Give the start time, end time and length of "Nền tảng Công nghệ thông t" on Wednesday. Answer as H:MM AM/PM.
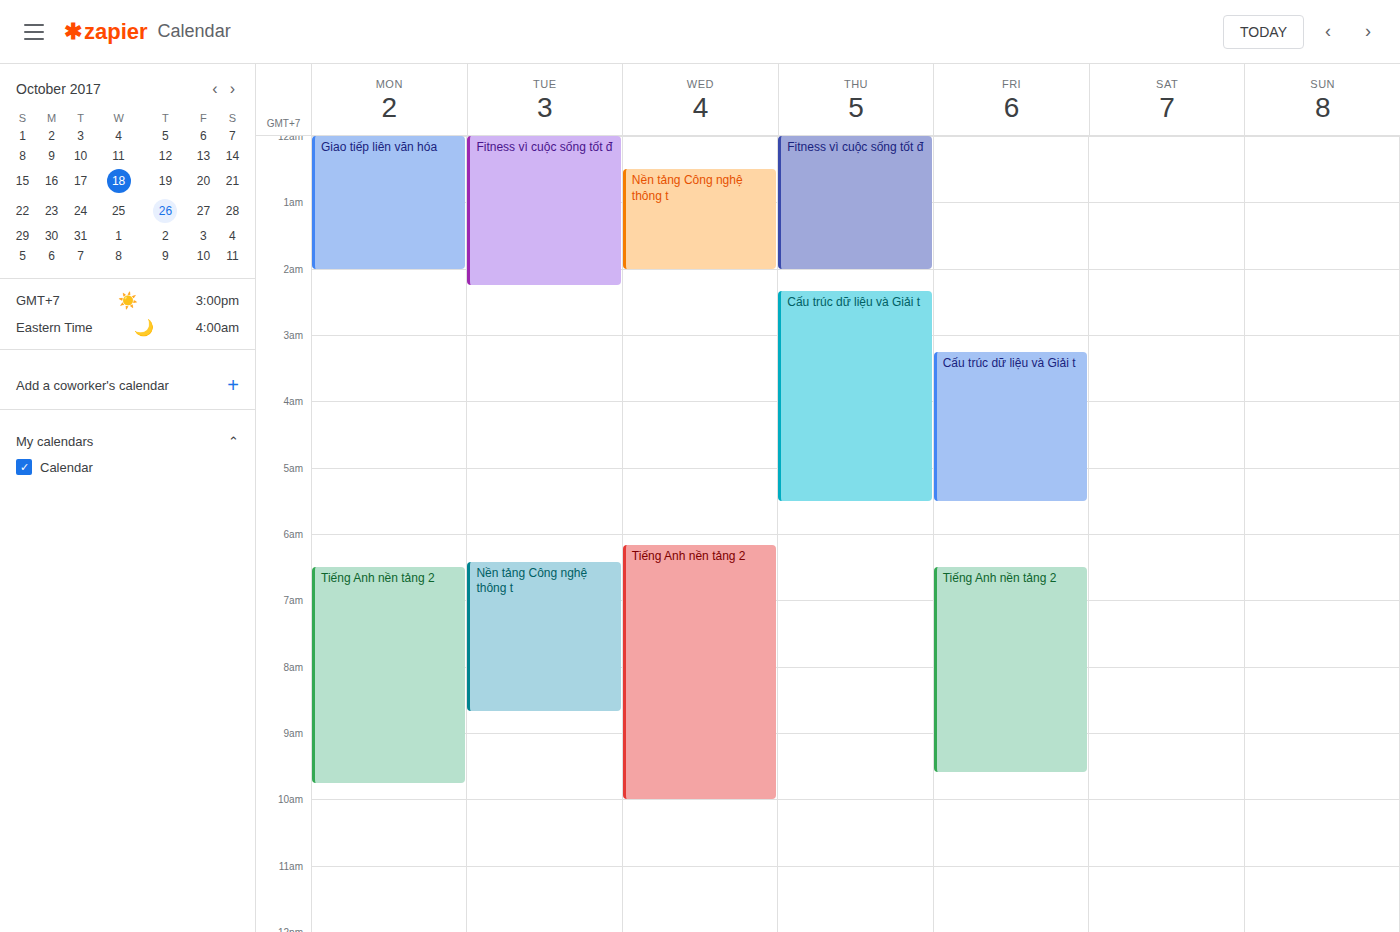
12:30 AM to 2:00 AM, 1 hour 30 minutes